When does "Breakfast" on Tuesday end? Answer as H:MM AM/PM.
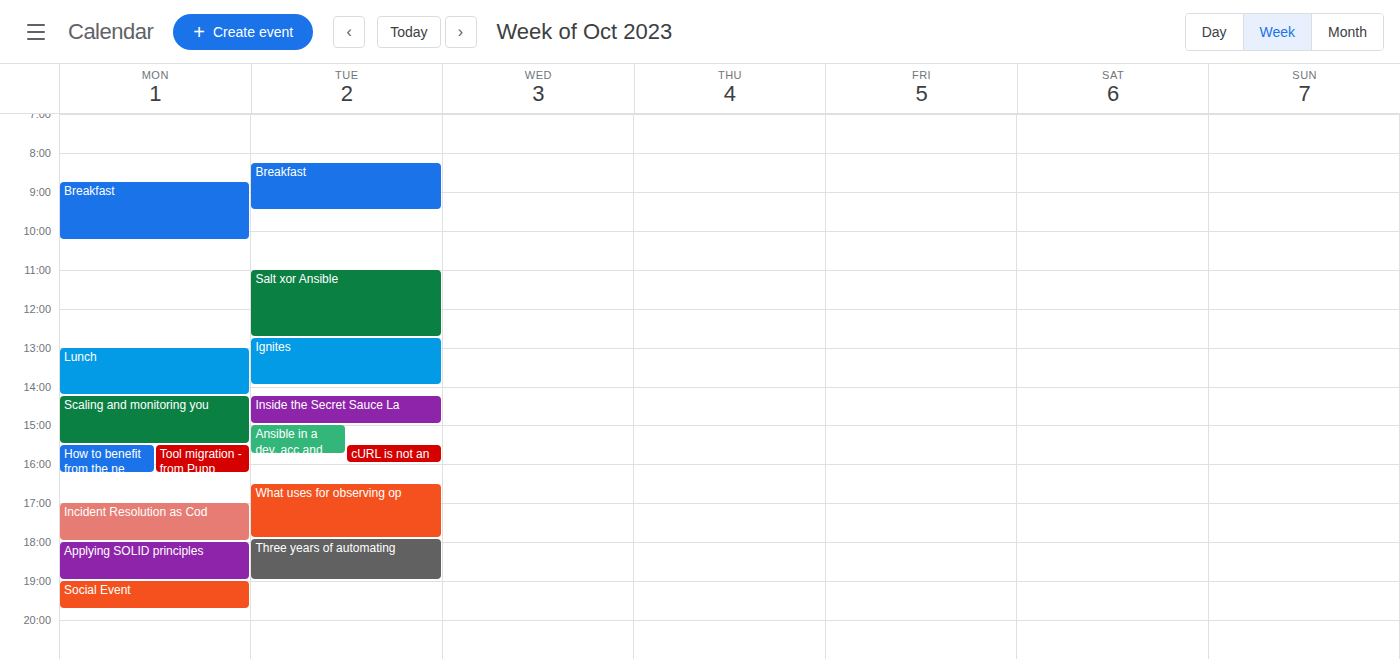
9:30 AM